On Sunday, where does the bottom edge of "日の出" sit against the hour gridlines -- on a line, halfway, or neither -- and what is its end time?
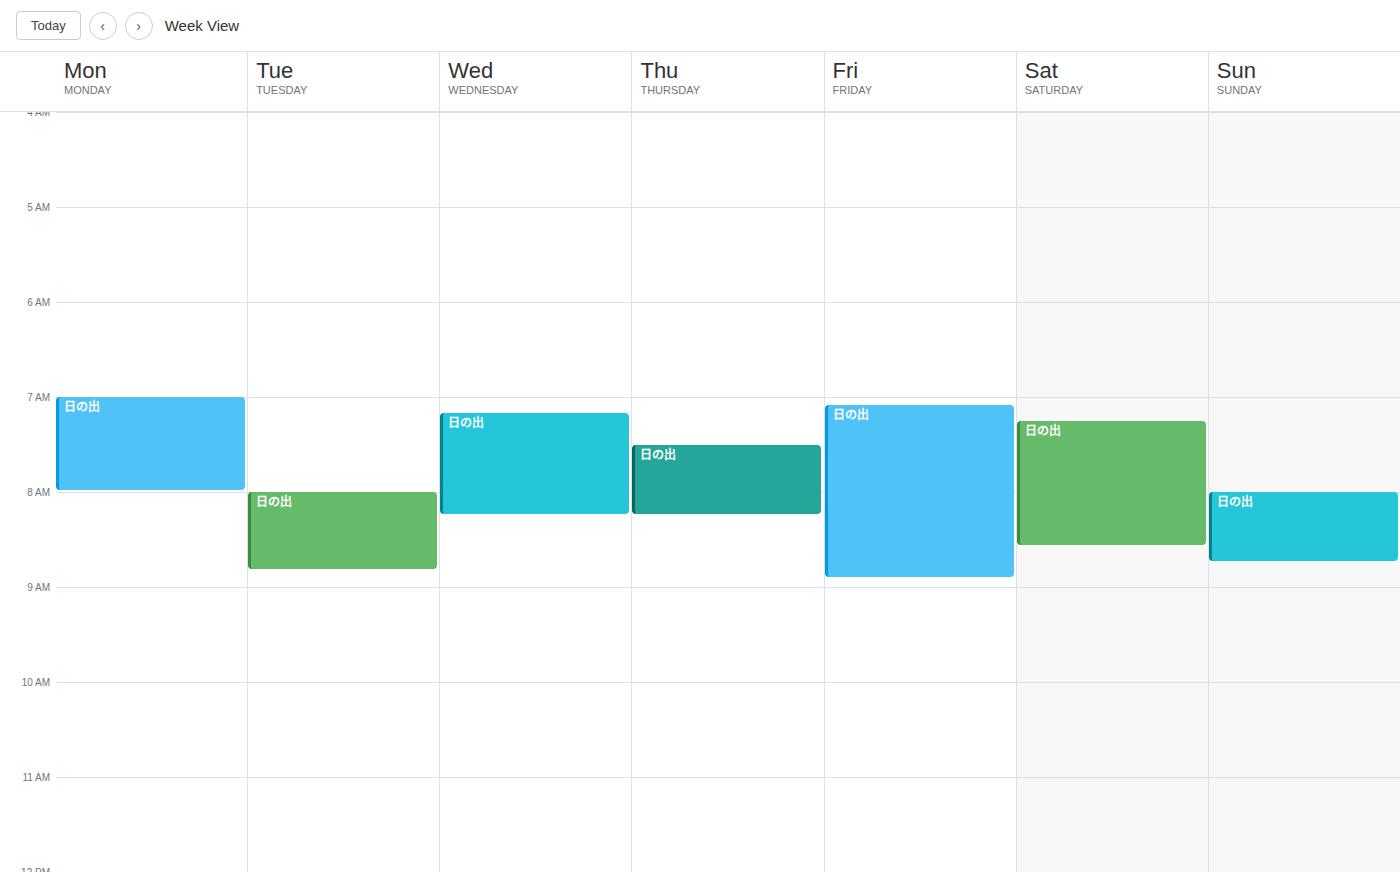
08:45 -- neither: three quarters of the way from the 08:00 line to the 09:00 line.